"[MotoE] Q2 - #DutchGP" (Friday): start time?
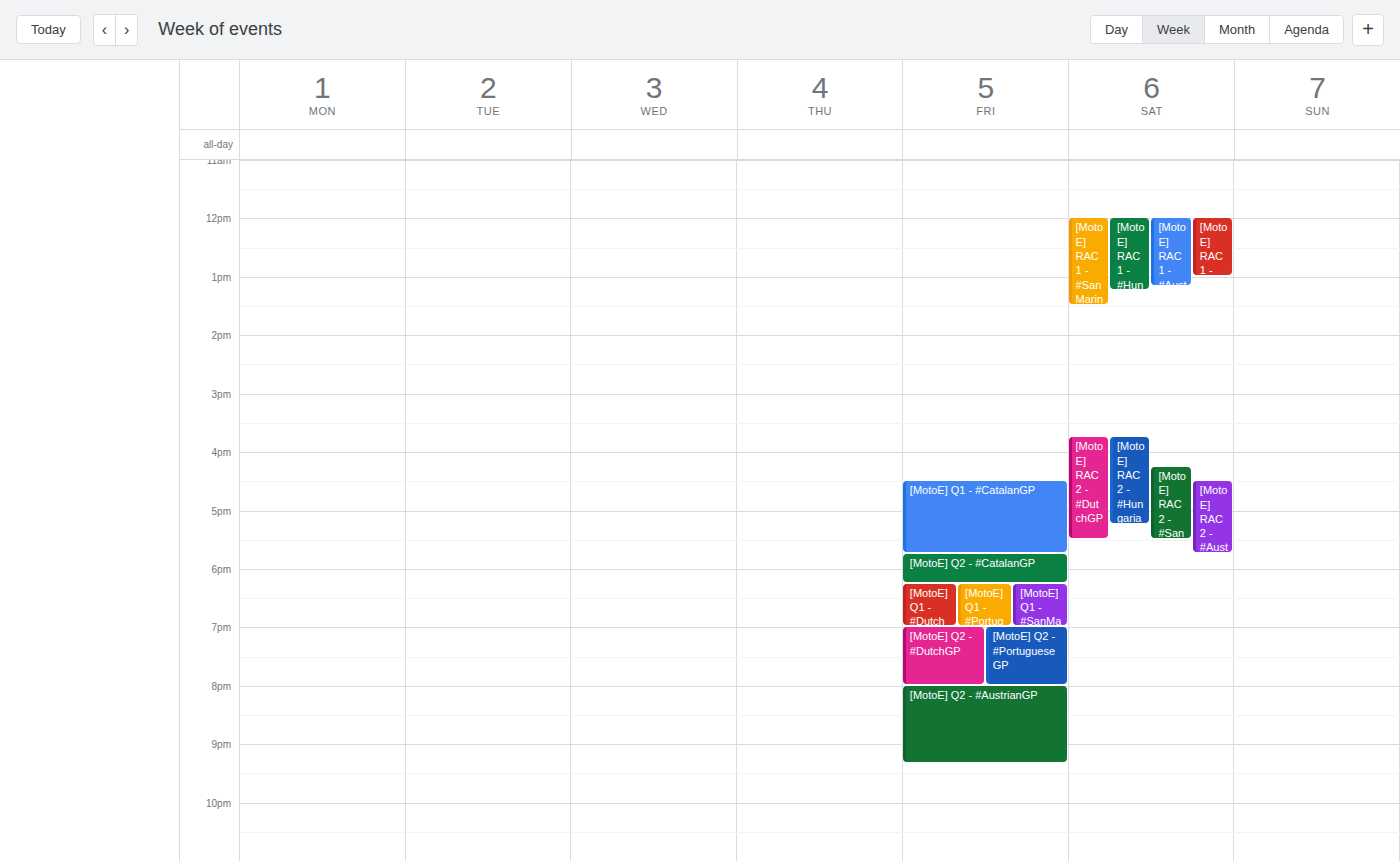
7:00 PM